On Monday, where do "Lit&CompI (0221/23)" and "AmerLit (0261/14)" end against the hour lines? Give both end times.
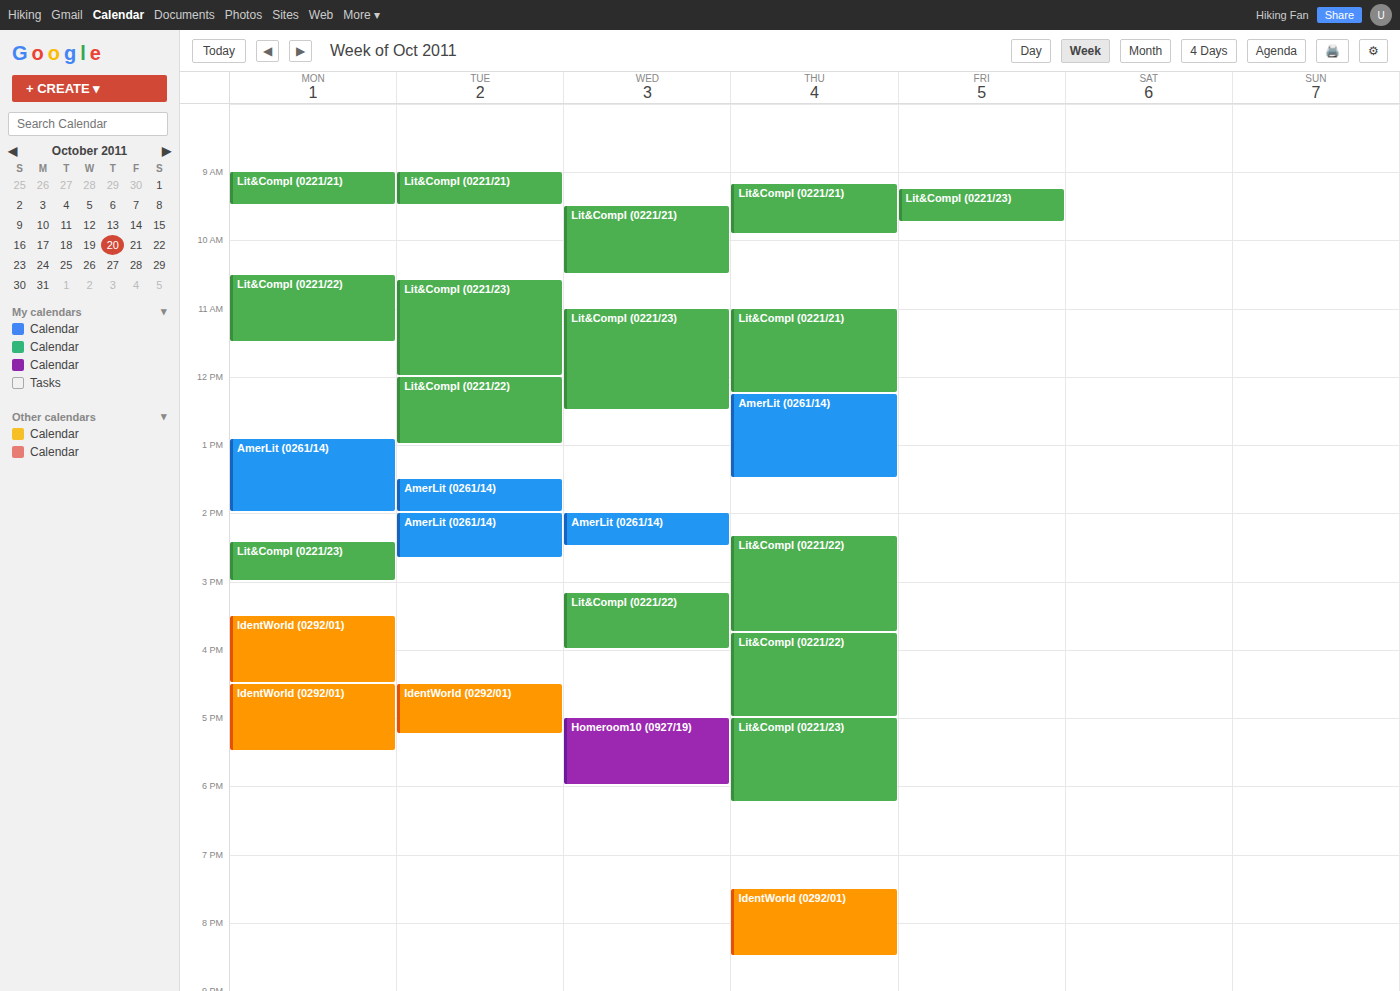
"Lit&CompI (0221/23)": 3:00 PM, exactly on the 3 PM line. "AmerLit (0261/14)": 2:00 PM, exactly on the 2 PM line.